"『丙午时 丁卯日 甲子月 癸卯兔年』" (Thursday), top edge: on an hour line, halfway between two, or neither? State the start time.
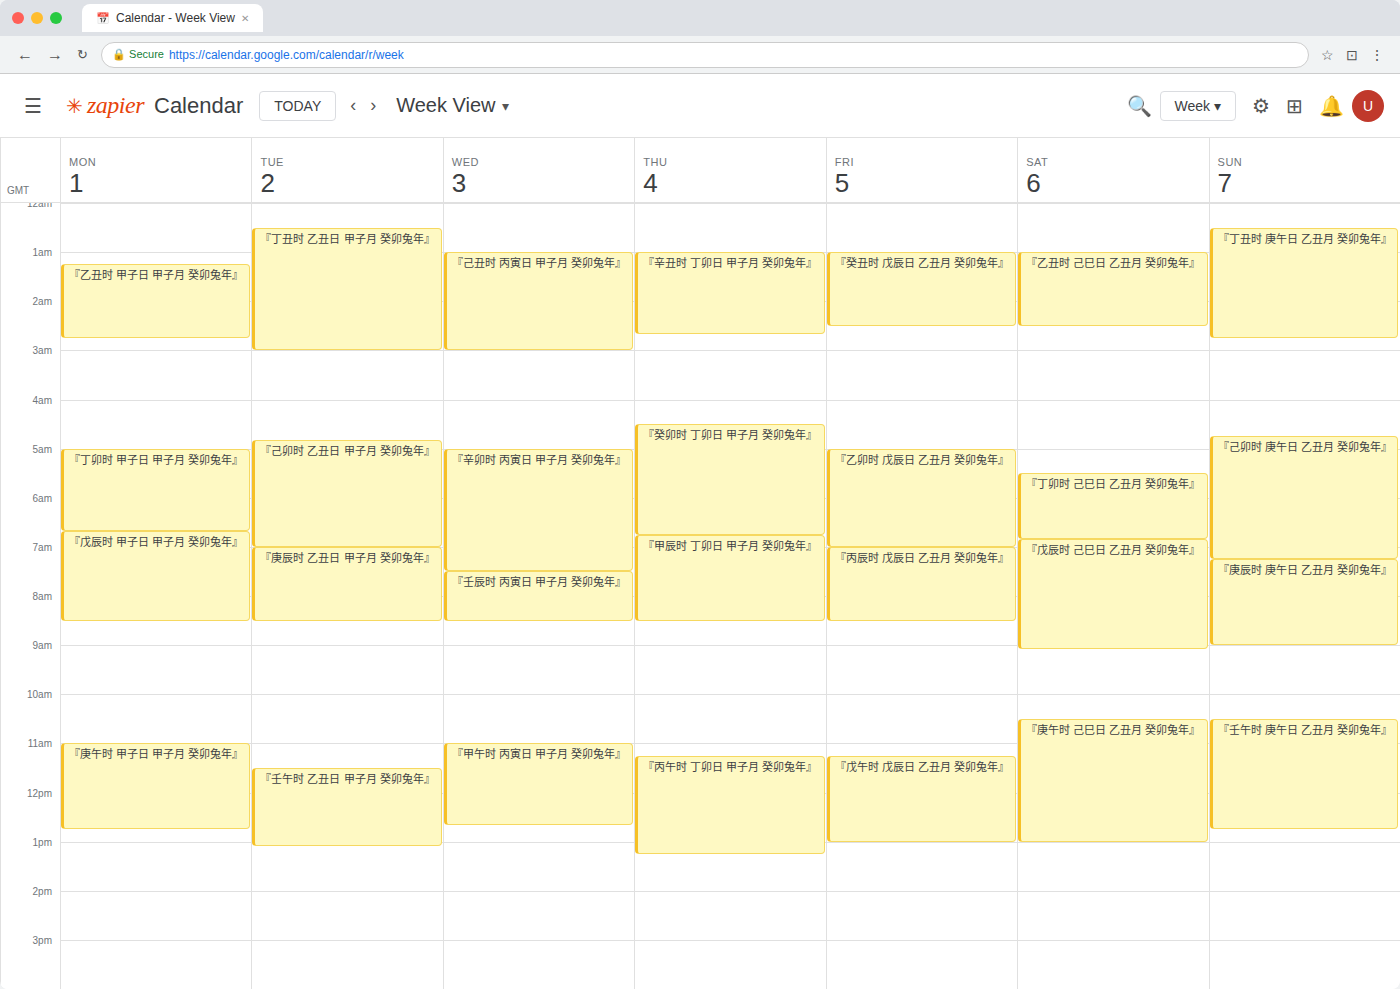
11:15 AM -- neither: a quarter of the way from the 11 AM line to the 12 PM line.